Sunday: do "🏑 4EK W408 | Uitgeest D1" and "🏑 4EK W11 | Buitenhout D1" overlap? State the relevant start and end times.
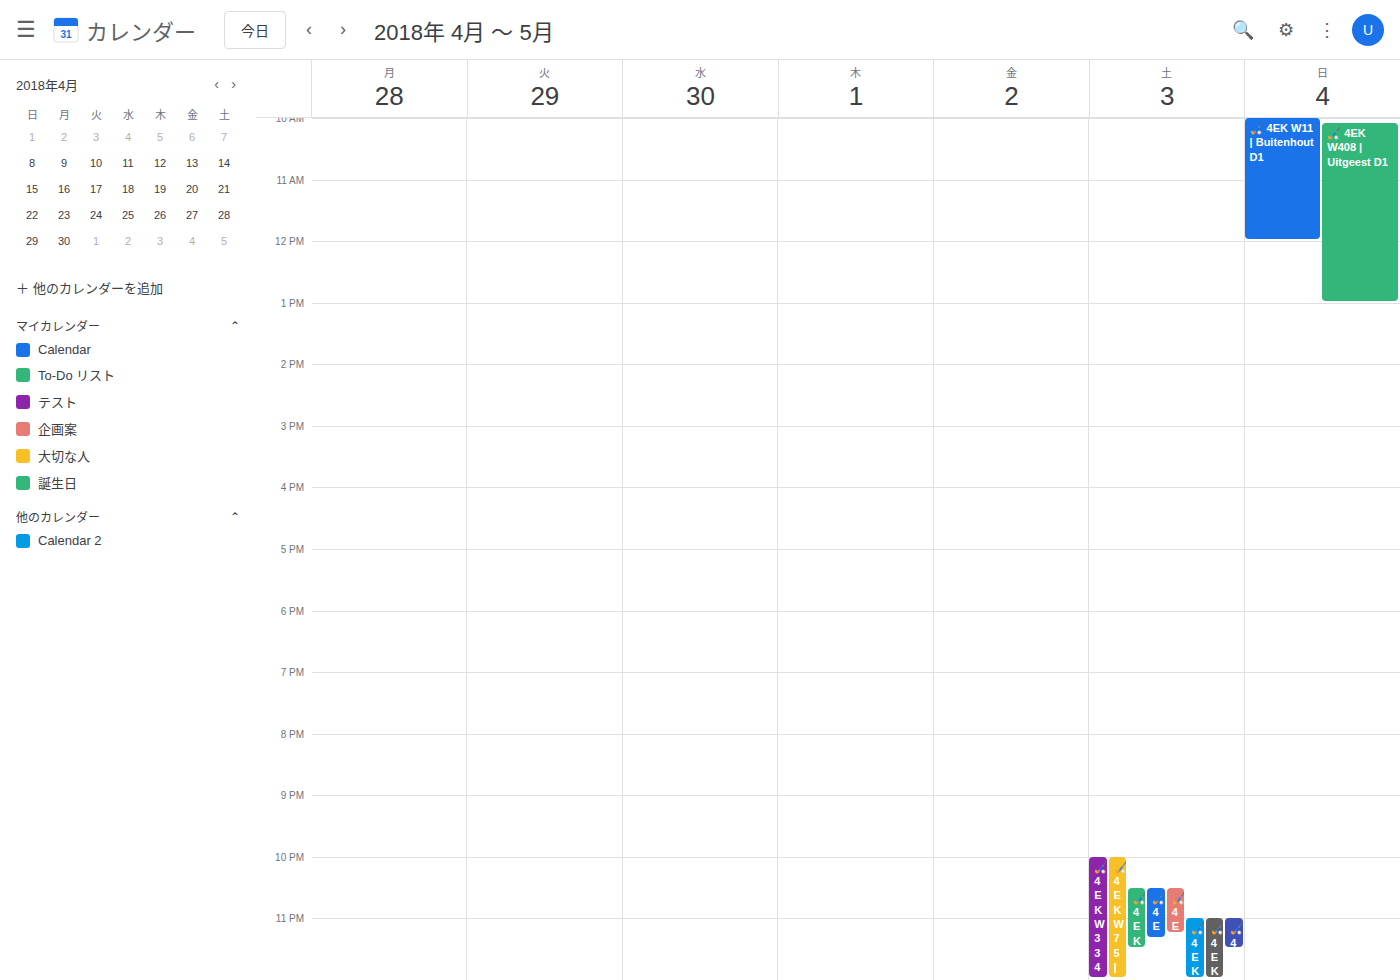
"🏑 4EK W408 | Uitgeest D1" starts at 10:05 AM, before "🏑 4EK W11 | Buitenhout D1" ends at 12:00 PM -- they overlap.